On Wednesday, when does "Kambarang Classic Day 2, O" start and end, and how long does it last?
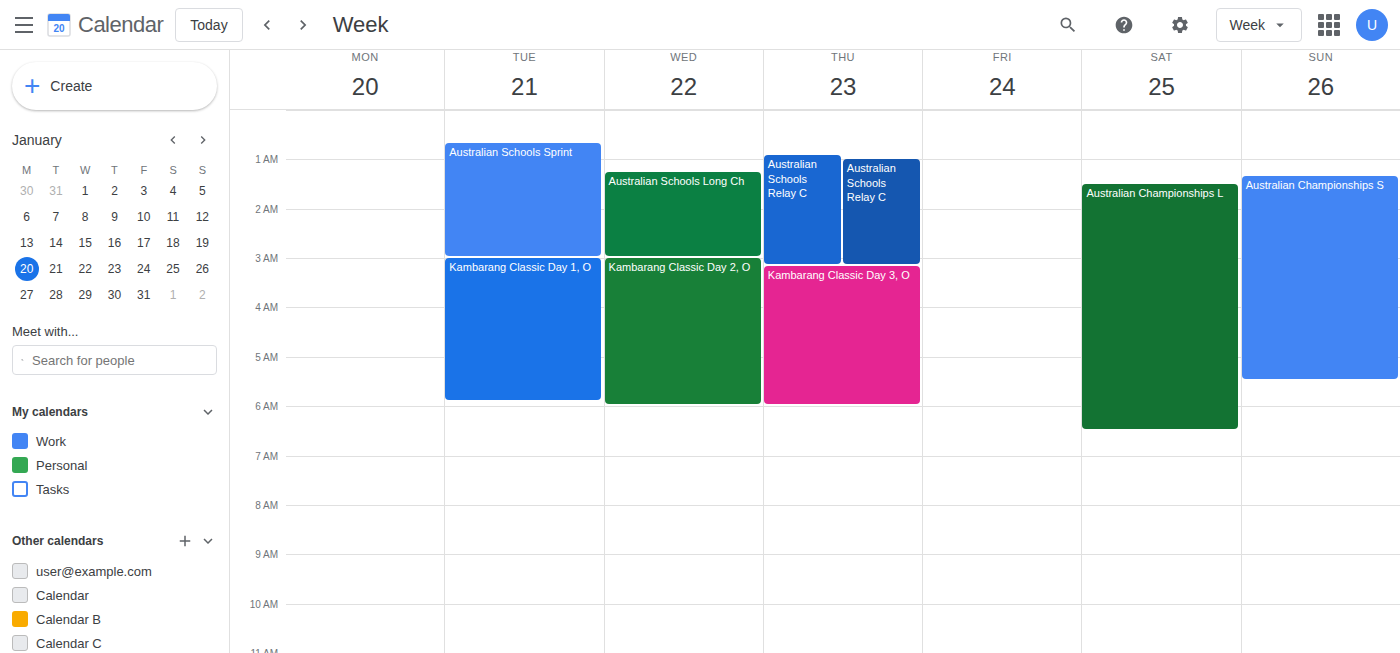
3:00 AM to 6:00 AM, 3 hours